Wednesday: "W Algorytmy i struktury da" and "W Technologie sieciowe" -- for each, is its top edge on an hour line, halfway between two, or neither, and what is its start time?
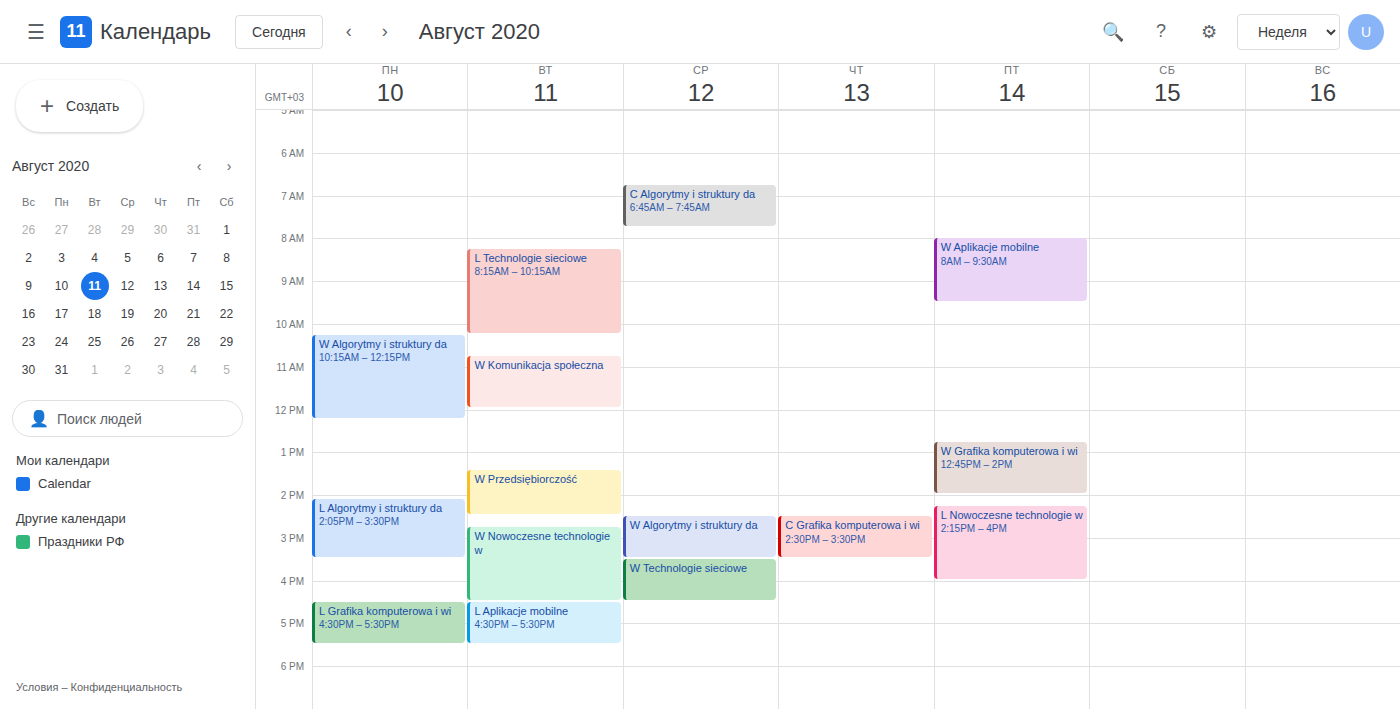
"W Algorytmy i struktury da": 2:30 PM, halfway between the 2 PM and 3 PM lines. "W Technologie sieciowe": 3:30 PM, halfway between the 3 PM and 4 PM lines.